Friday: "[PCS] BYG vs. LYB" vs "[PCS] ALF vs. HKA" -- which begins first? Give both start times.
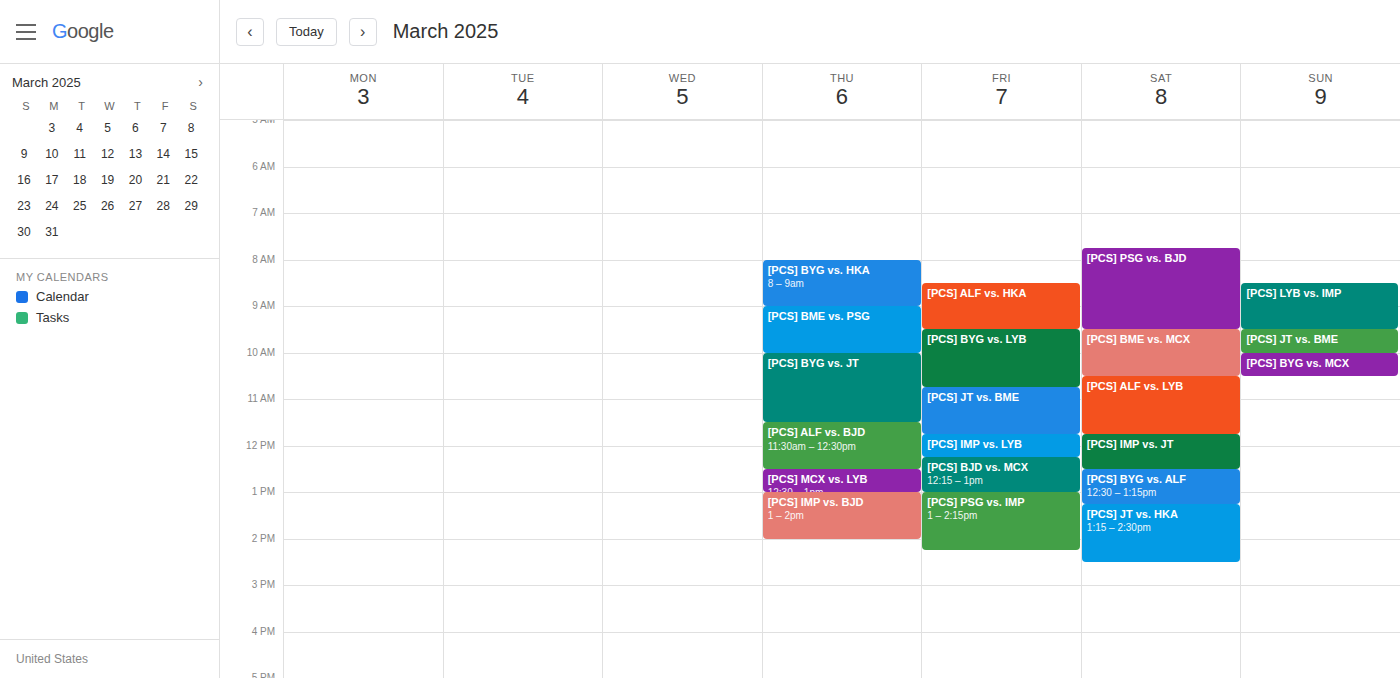
"[PCS] ALF vs. HKA" 8:30 AM; "[PCS] BYG vs. LYB" 9:30 AM.